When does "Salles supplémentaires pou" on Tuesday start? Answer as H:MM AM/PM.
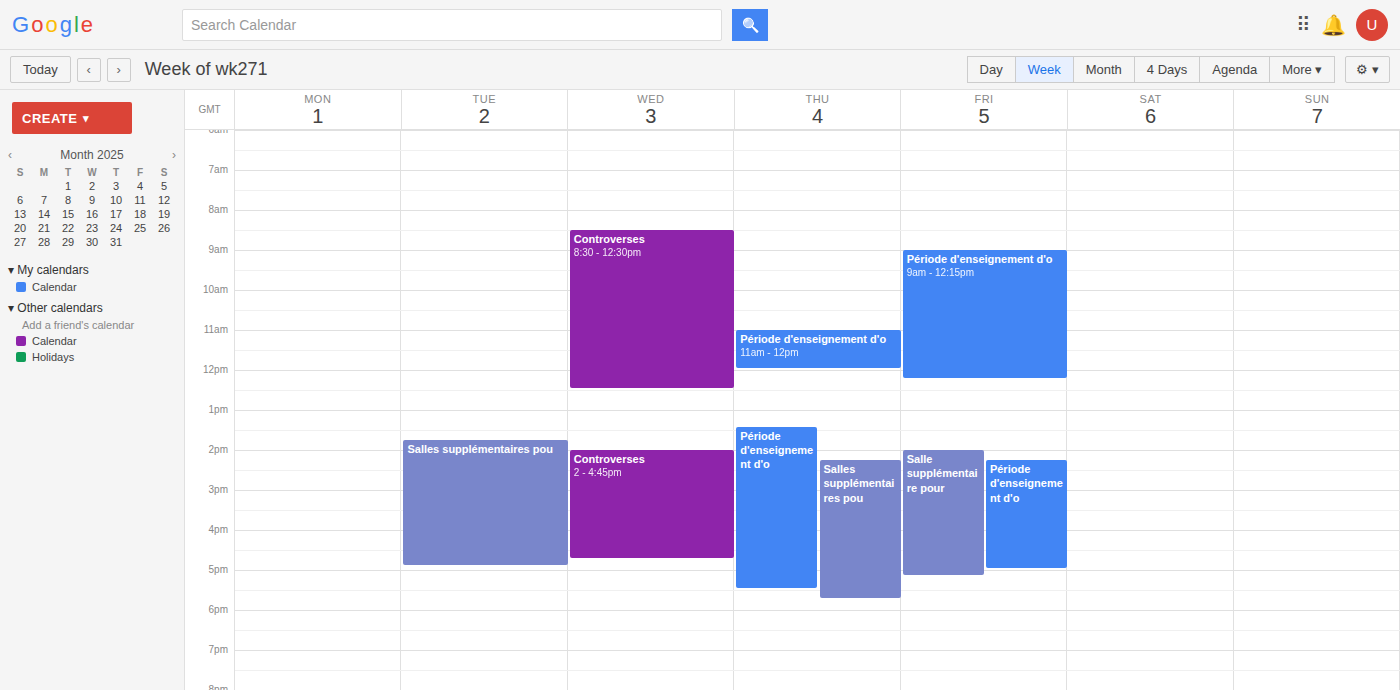
1:45 PM